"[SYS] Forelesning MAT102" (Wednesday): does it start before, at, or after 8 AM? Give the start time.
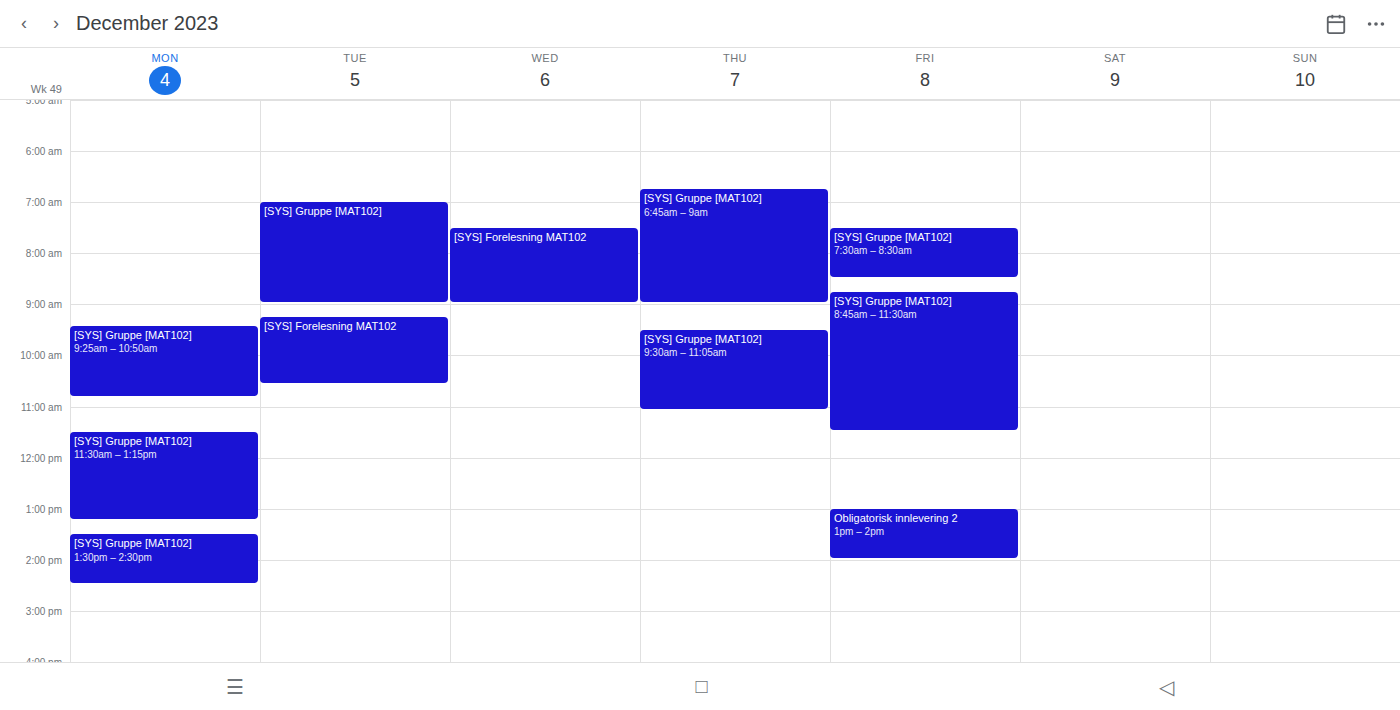
7:30 AM -- before 8 AM, 30 minutes above the 8 AM line.